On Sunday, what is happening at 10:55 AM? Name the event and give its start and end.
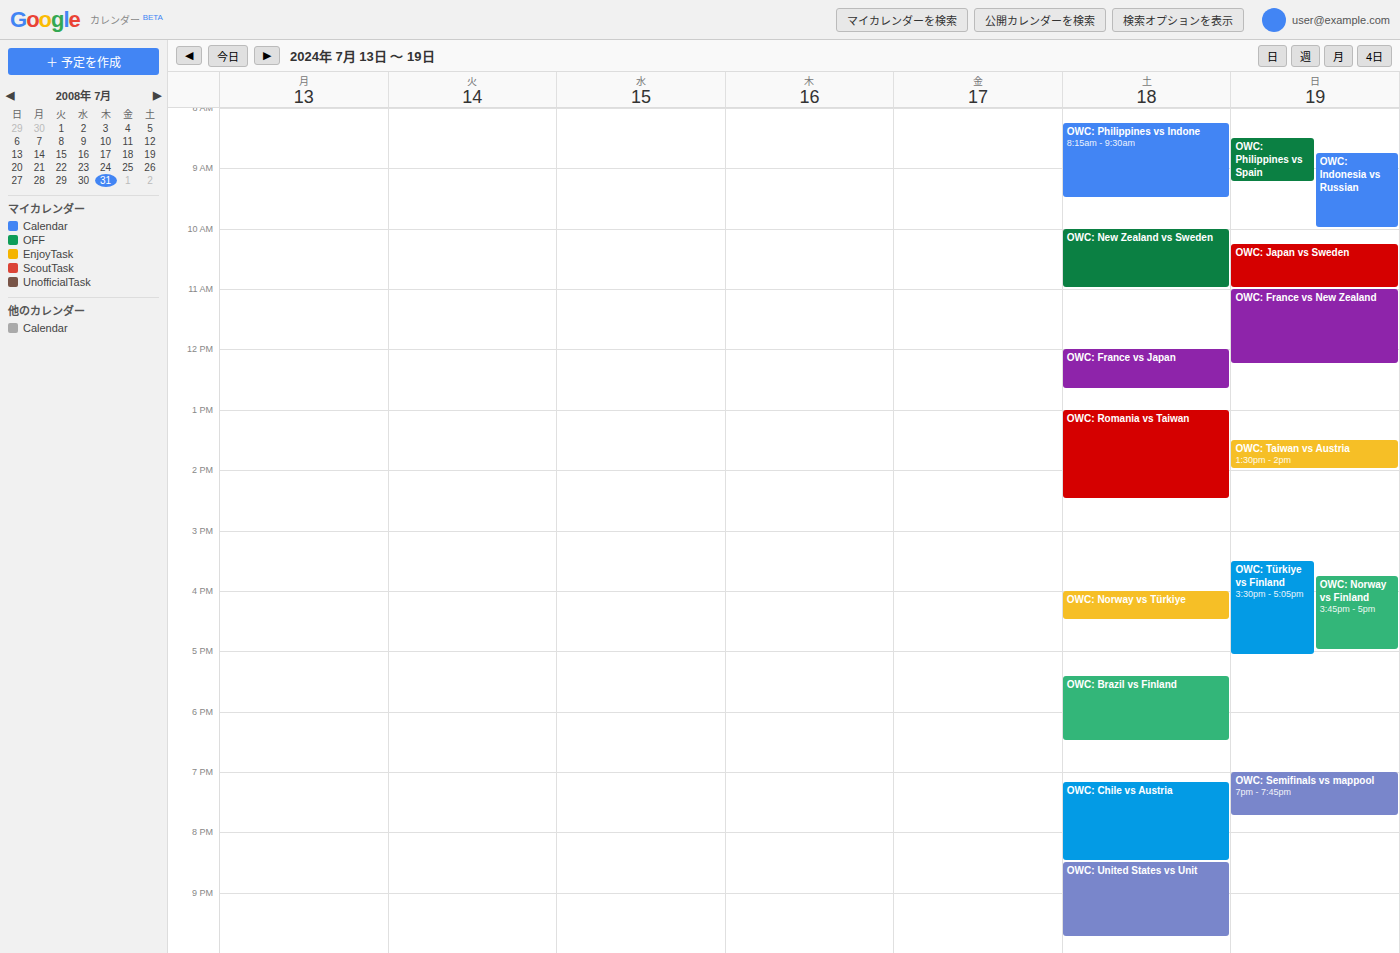
"OWC: Japan vs Sweden", 10:15 AM to 11:00 AM